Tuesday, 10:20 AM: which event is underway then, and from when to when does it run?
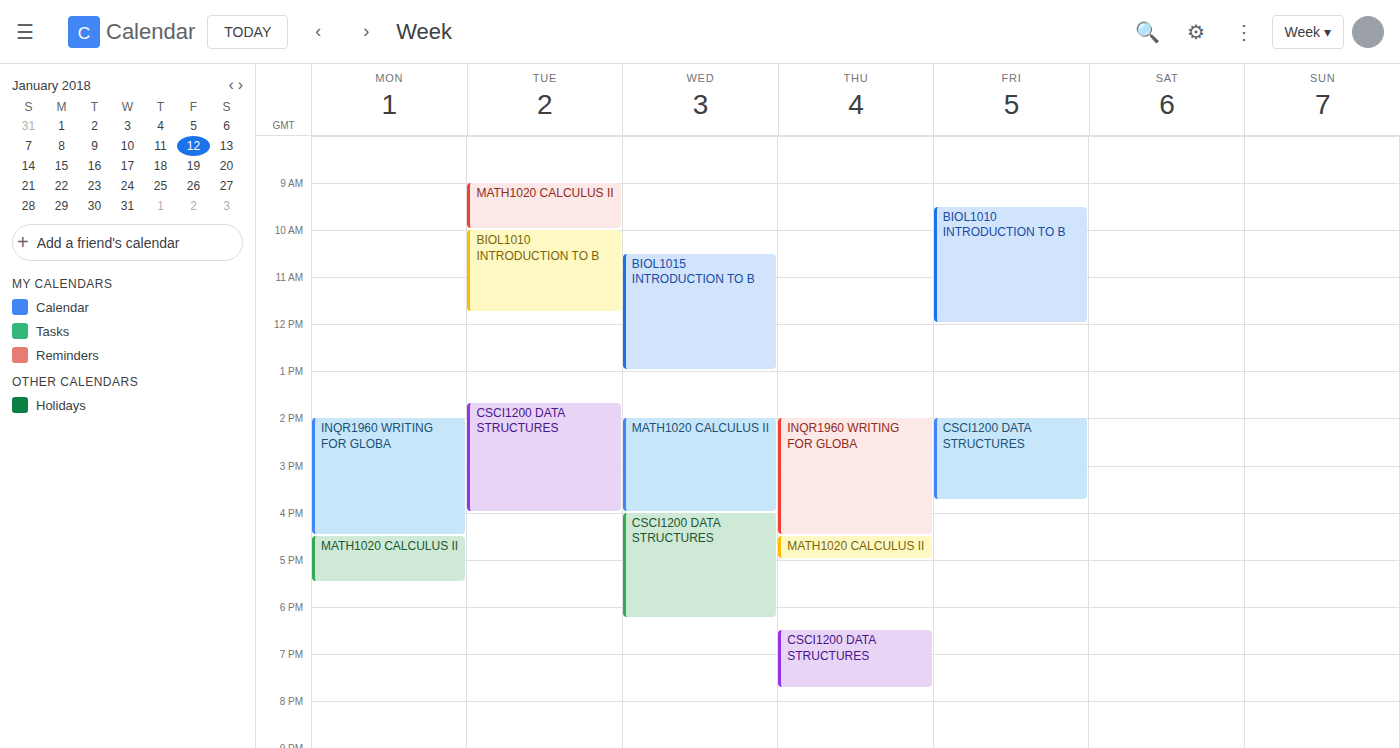
"BIOL1010 INTRODUCTION TO B", 10:00 AM to 11:45 AM